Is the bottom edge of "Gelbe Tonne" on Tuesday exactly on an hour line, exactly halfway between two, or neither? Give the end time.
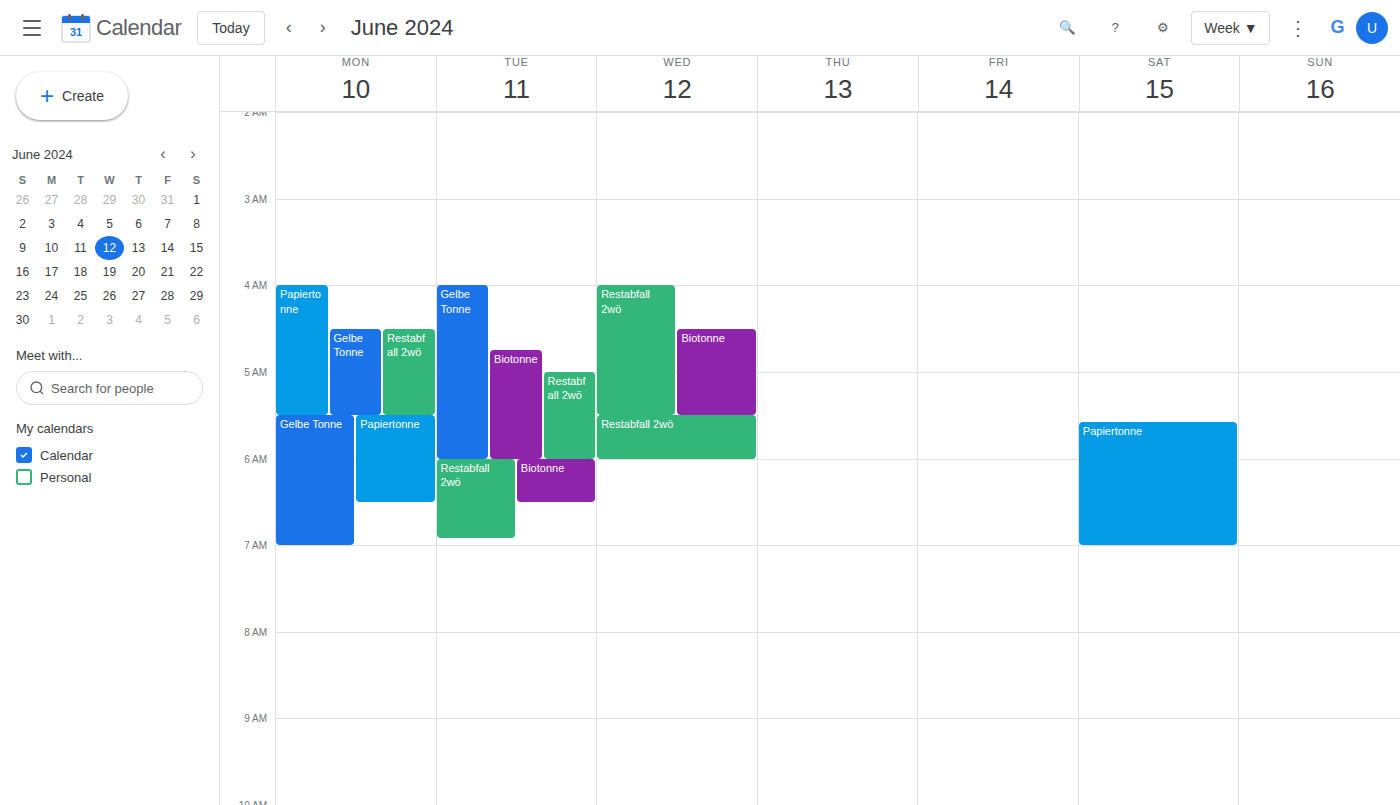
6:00 AM -- exactly on the 6 AM line.